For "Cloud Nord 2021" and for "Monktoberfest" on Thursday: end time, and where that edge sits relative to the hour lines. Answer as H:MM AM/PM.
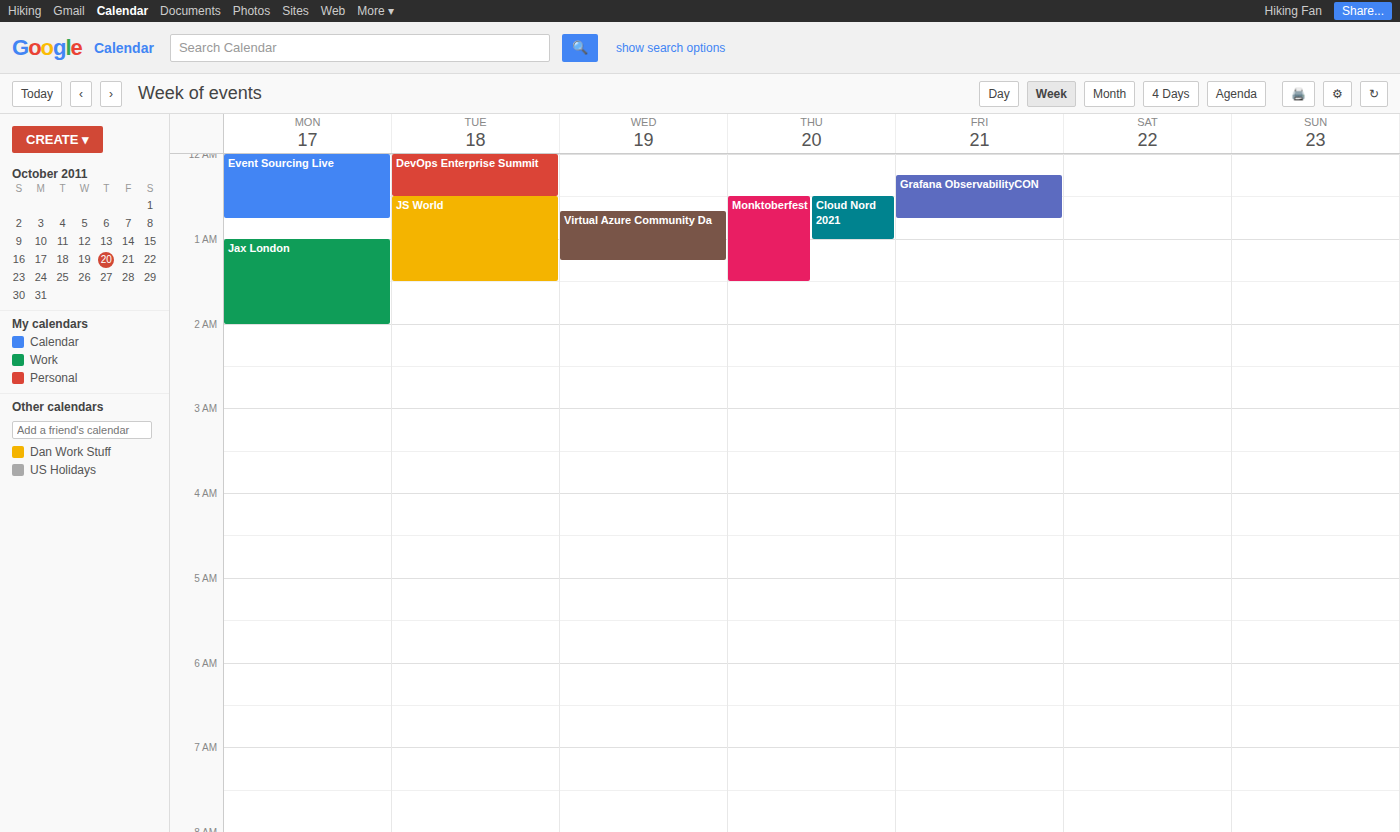
"Cloud Nord 2021": 1:00 AM, exactly on the 1 AM line. "Monktoberfest": 1:30 AM, halfway between the 1 AM and 2 AM lines.